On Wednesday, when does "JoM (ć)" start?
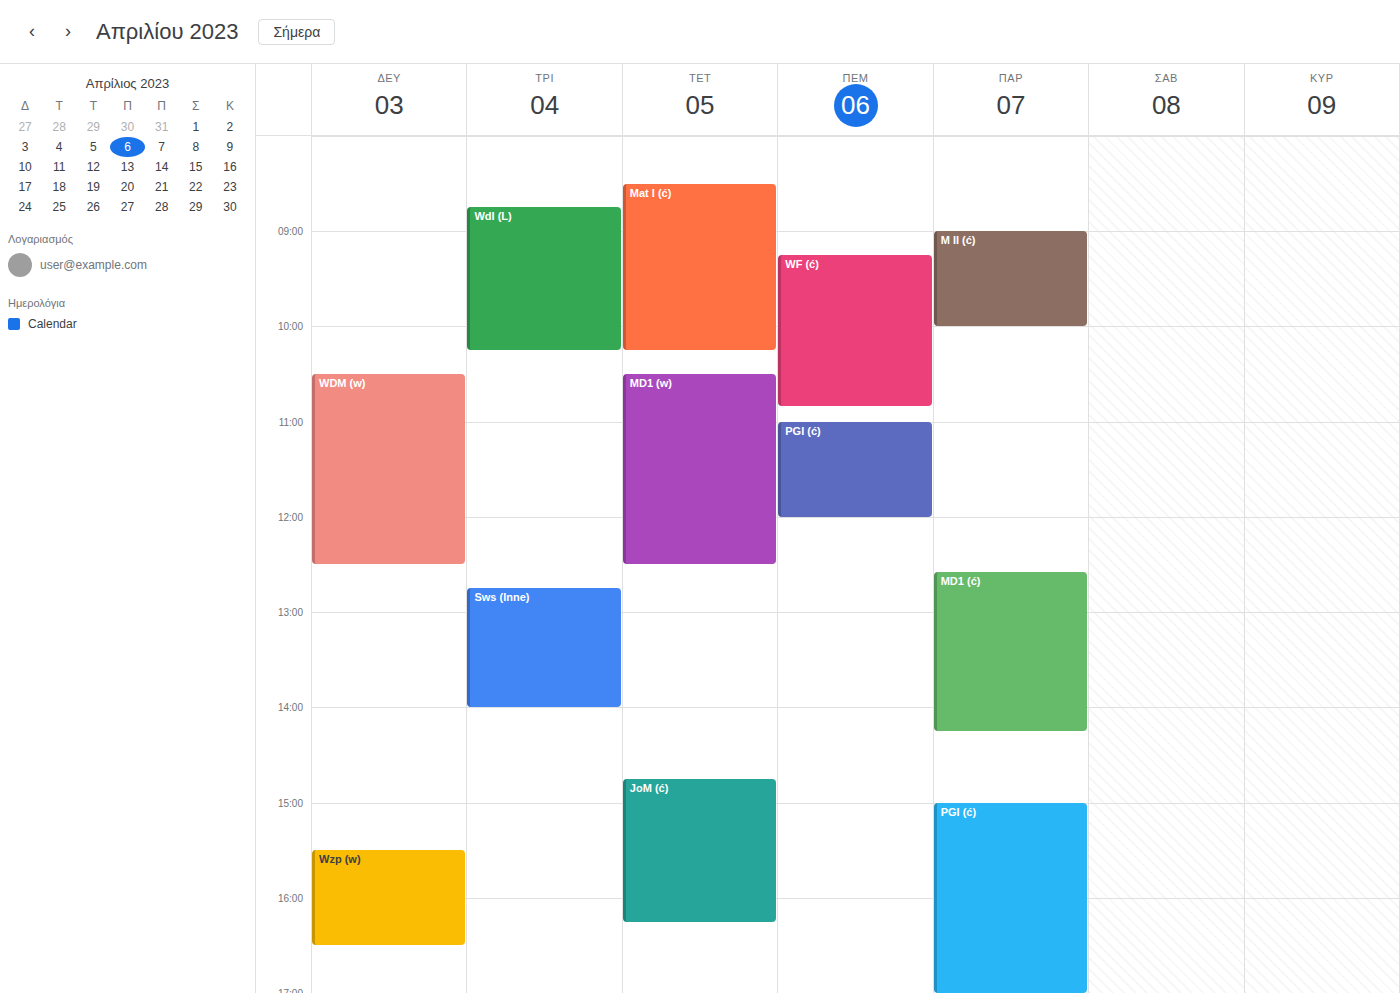
2:45 PM